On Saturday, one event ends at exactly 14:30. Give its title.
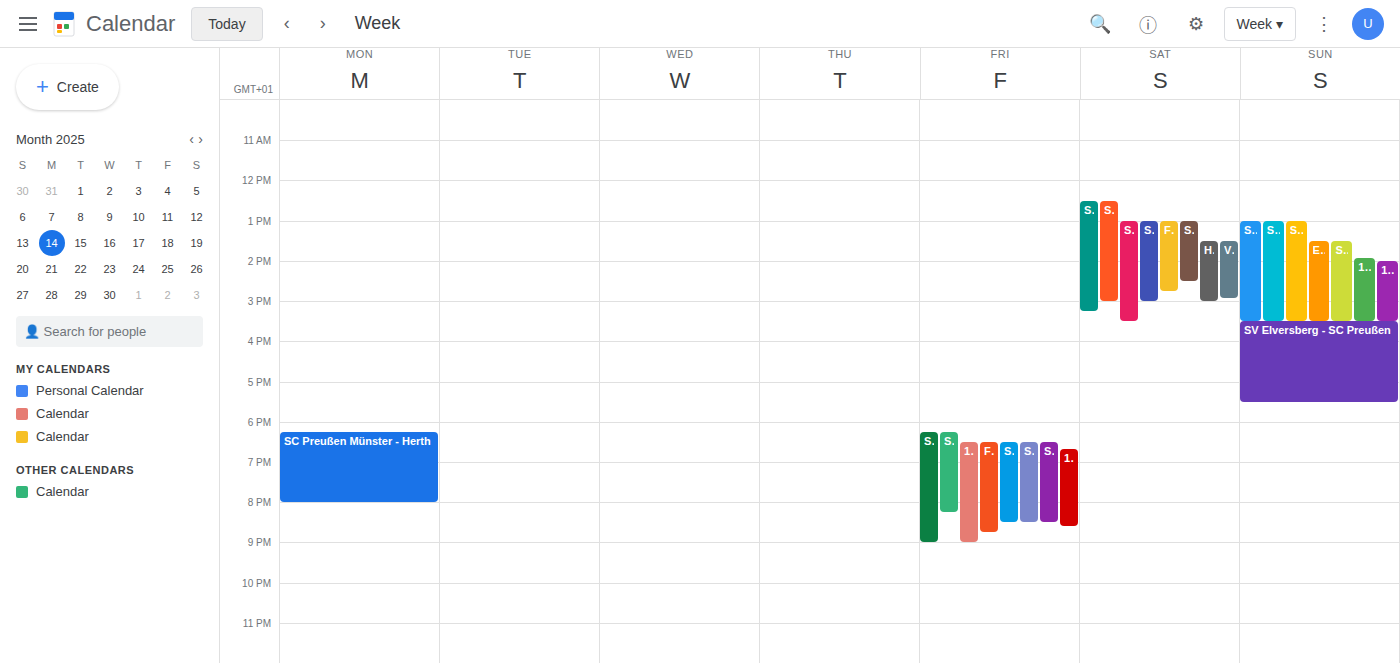
"SC Preußen Münster - FC Sc"